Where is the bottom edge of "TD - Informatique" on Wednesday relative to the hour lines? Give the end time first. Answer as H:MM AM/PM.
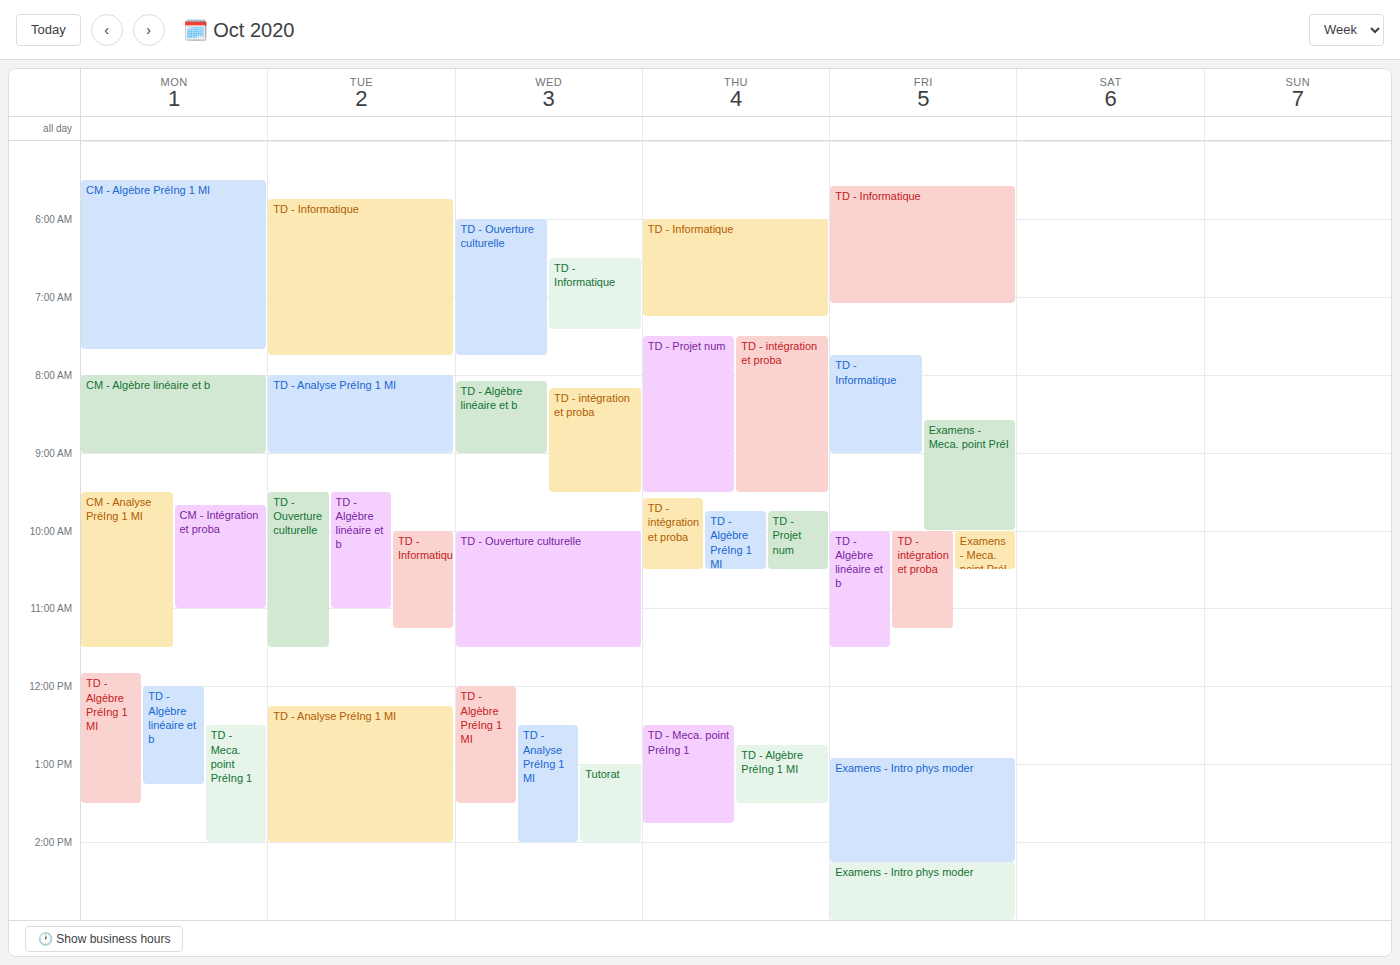
7:25 AM -- neither: 25 minutes below the 7 AM line and 35 minutes above the 8 AM line.